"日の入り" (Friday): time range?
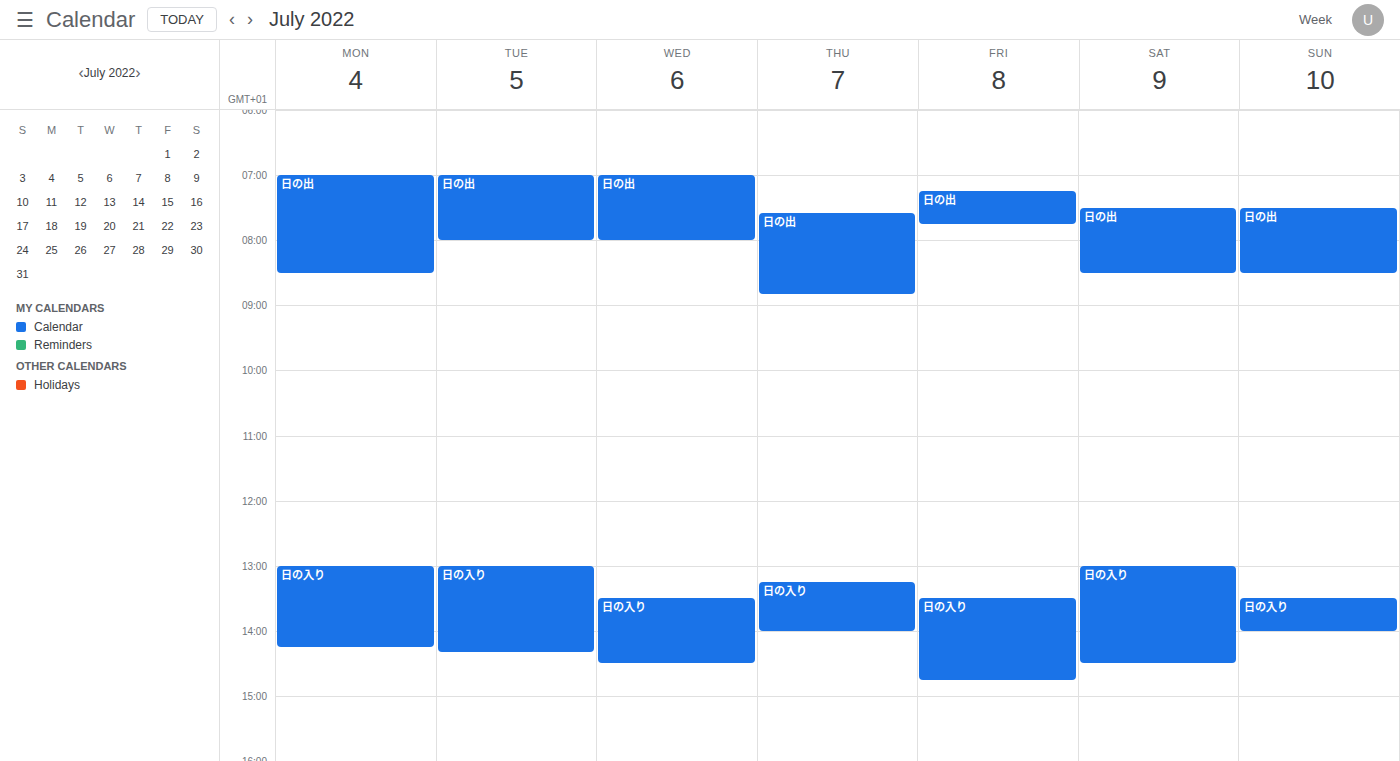
1:30 PM to 2:45 PM